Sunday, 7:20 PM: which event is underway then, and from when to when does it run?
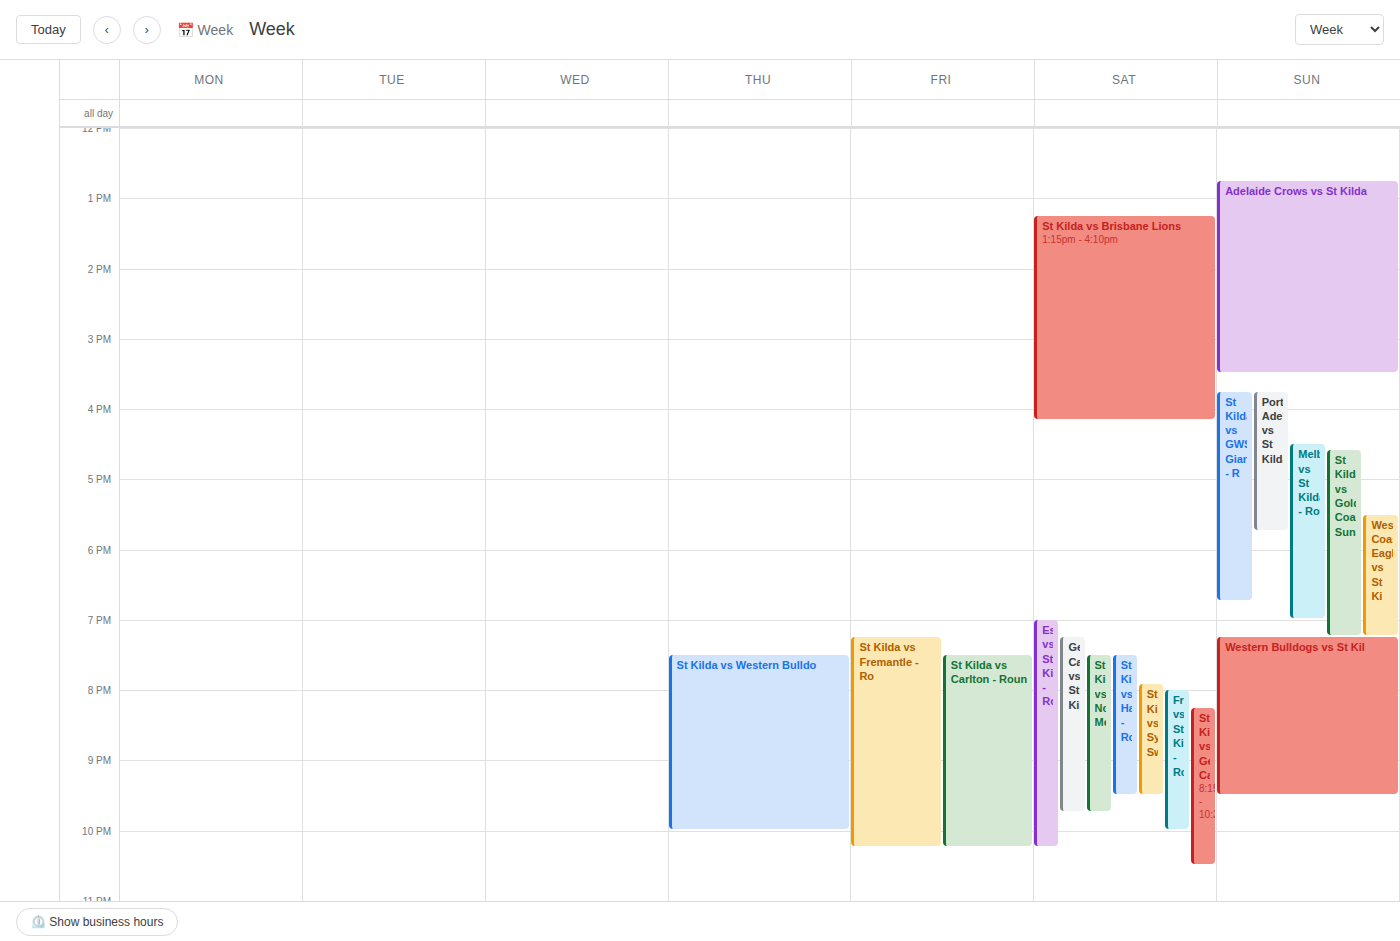
"Western Bulldogs vs St Kil", 7:15 PM to 9:30 PM